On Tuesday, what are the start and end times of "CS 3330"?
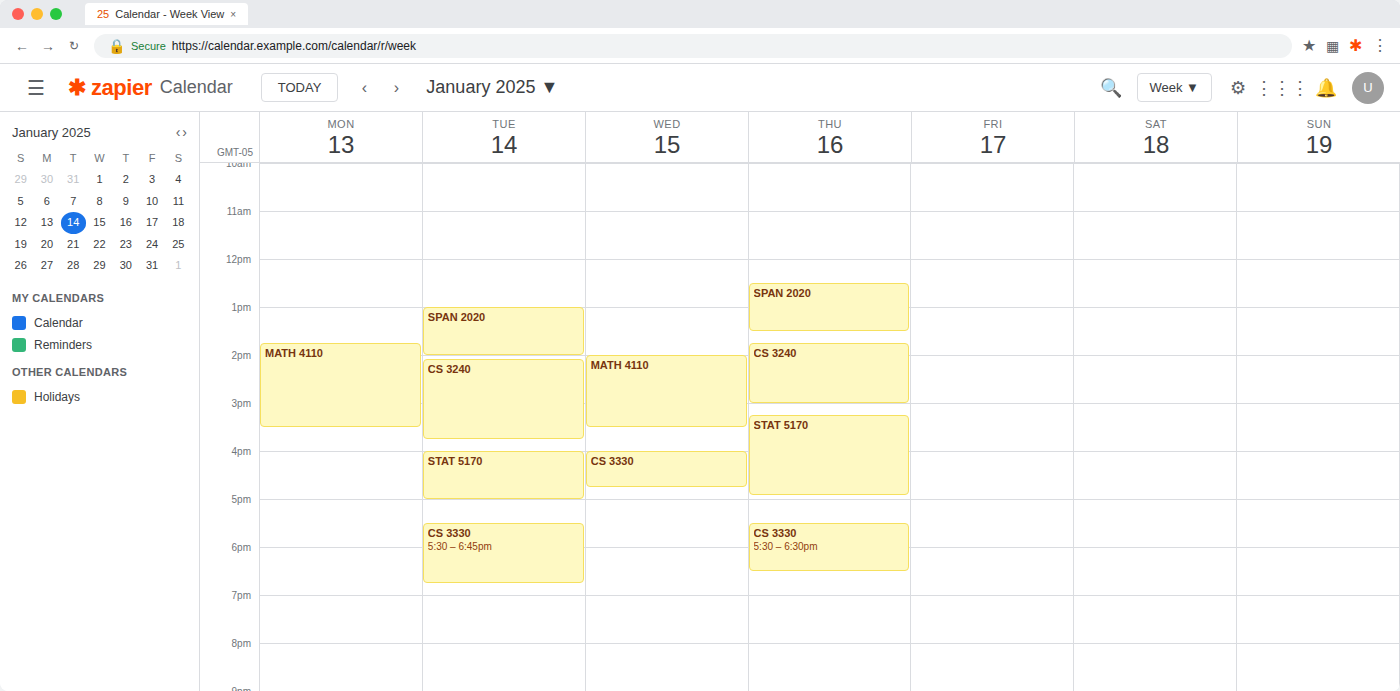
5:30 PM to 6:45 PM